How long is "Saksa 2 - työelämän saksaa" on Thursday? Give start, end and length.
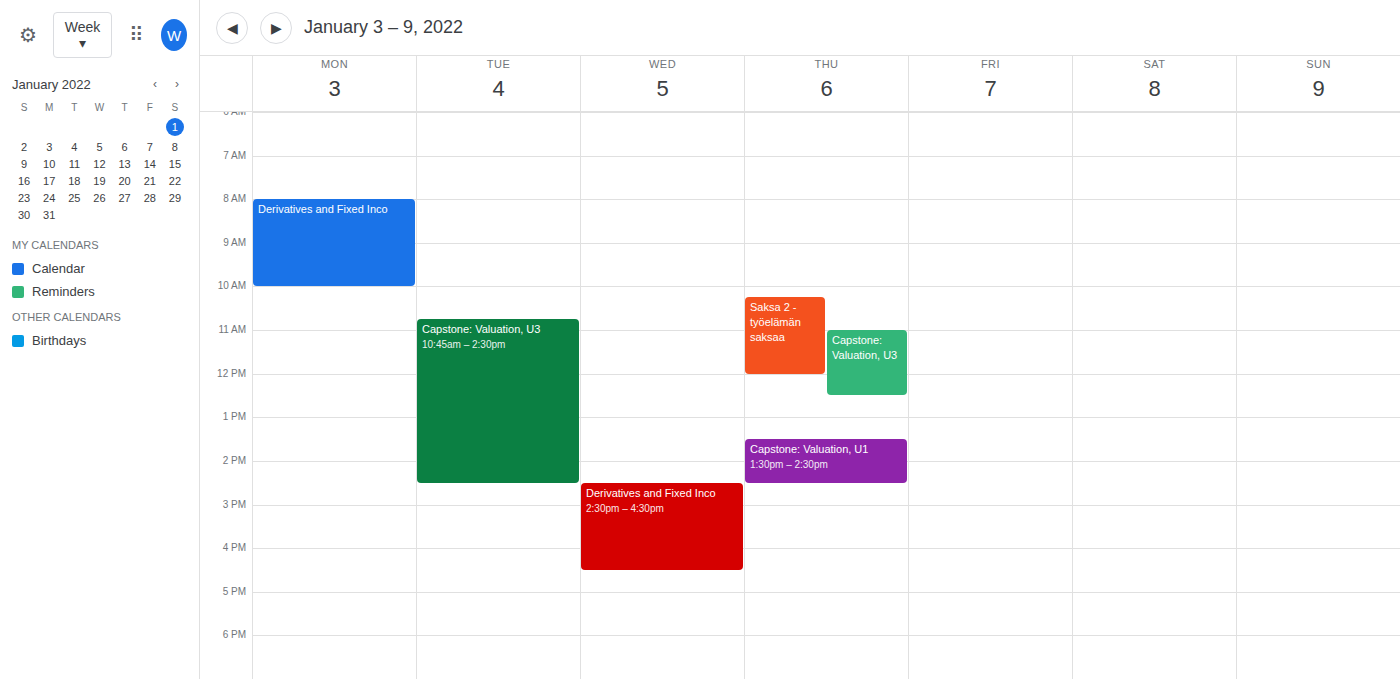
10:15 AM to 12:00 PM, 1 hour 45 minutes